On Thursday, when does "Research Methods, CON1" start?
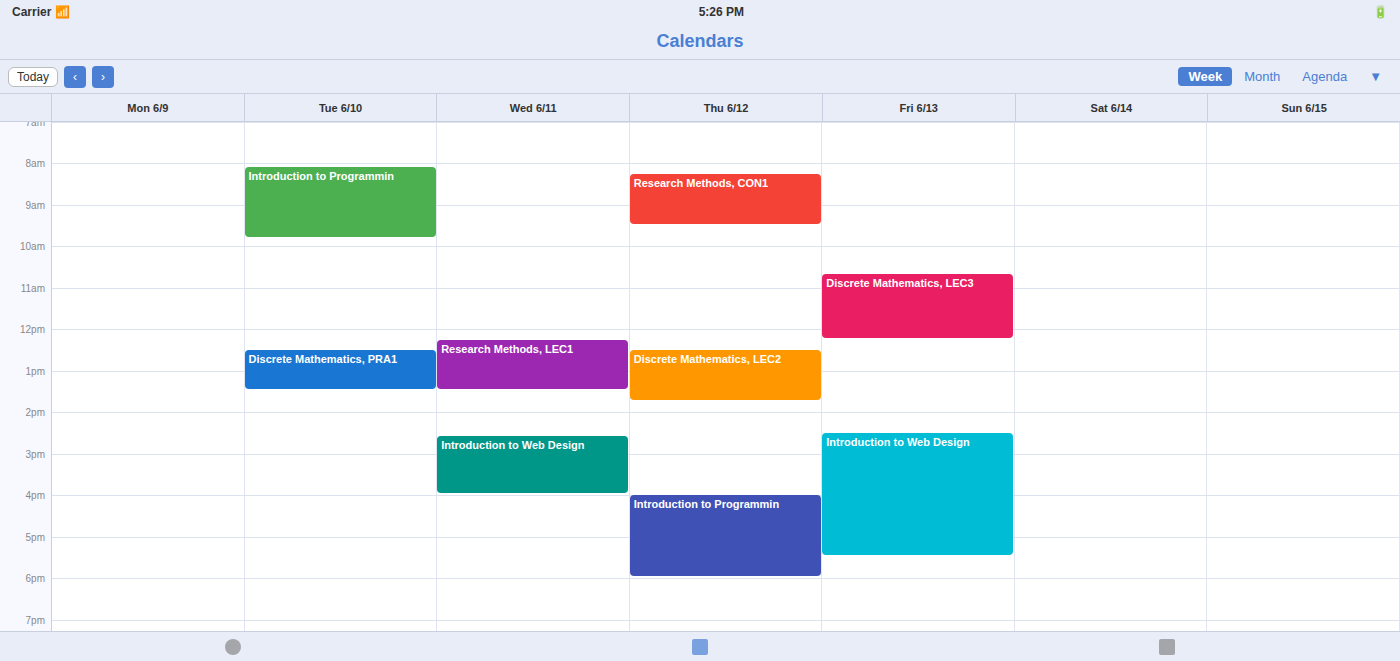
8:15 AM